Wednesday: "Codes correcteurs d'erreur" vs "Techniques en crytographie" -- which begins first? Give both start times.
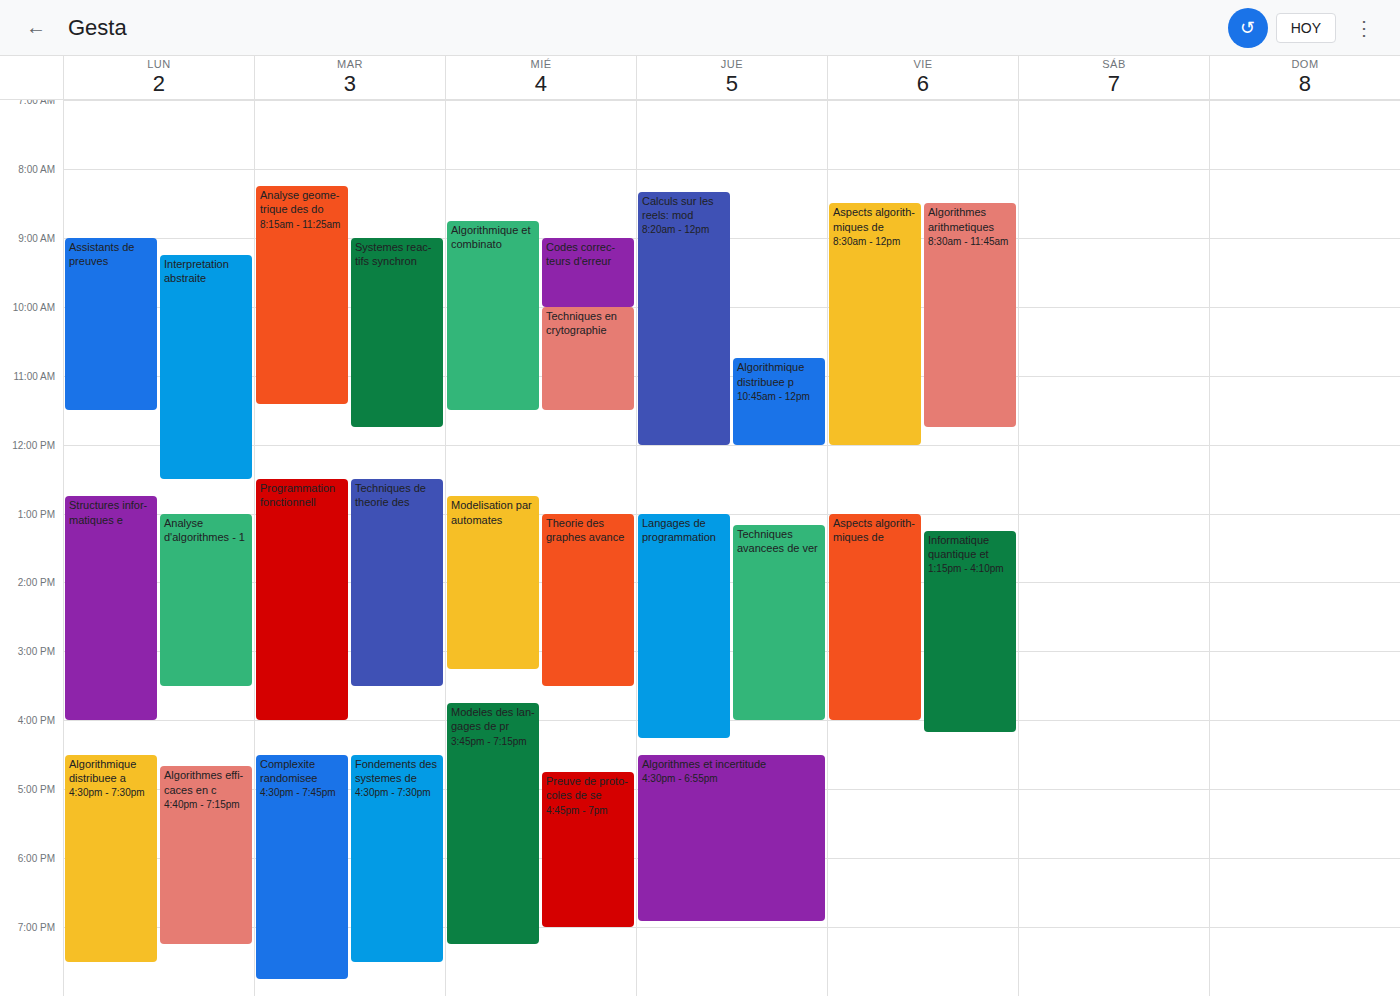
"Codes correcteurs d'erreur" 09:00; "Techniques en crytographie" 10:00.